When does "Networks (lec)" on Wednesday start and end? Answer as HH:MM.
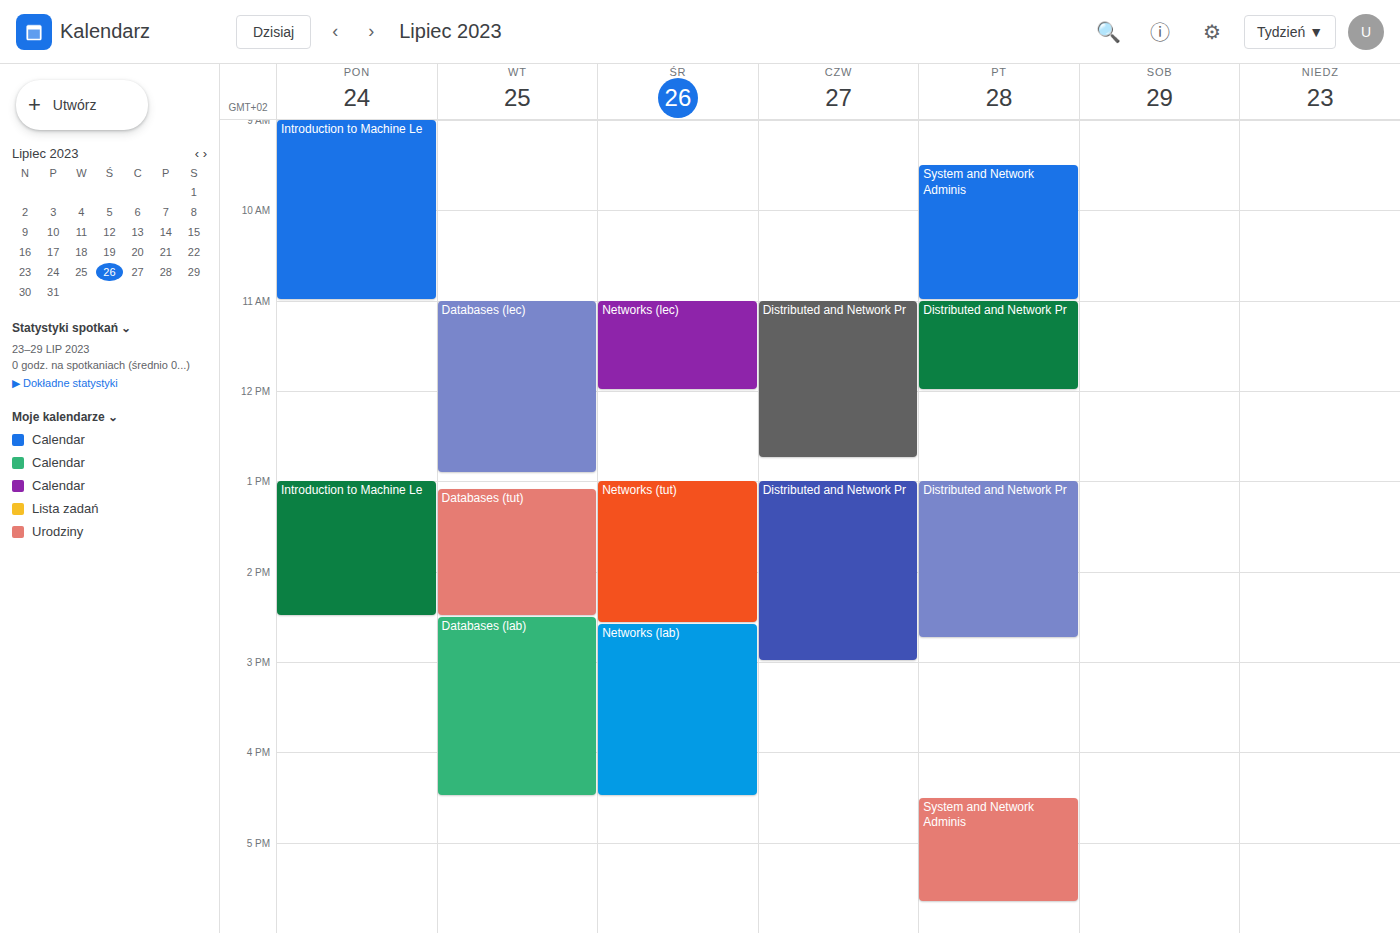
11:00 to 12:00